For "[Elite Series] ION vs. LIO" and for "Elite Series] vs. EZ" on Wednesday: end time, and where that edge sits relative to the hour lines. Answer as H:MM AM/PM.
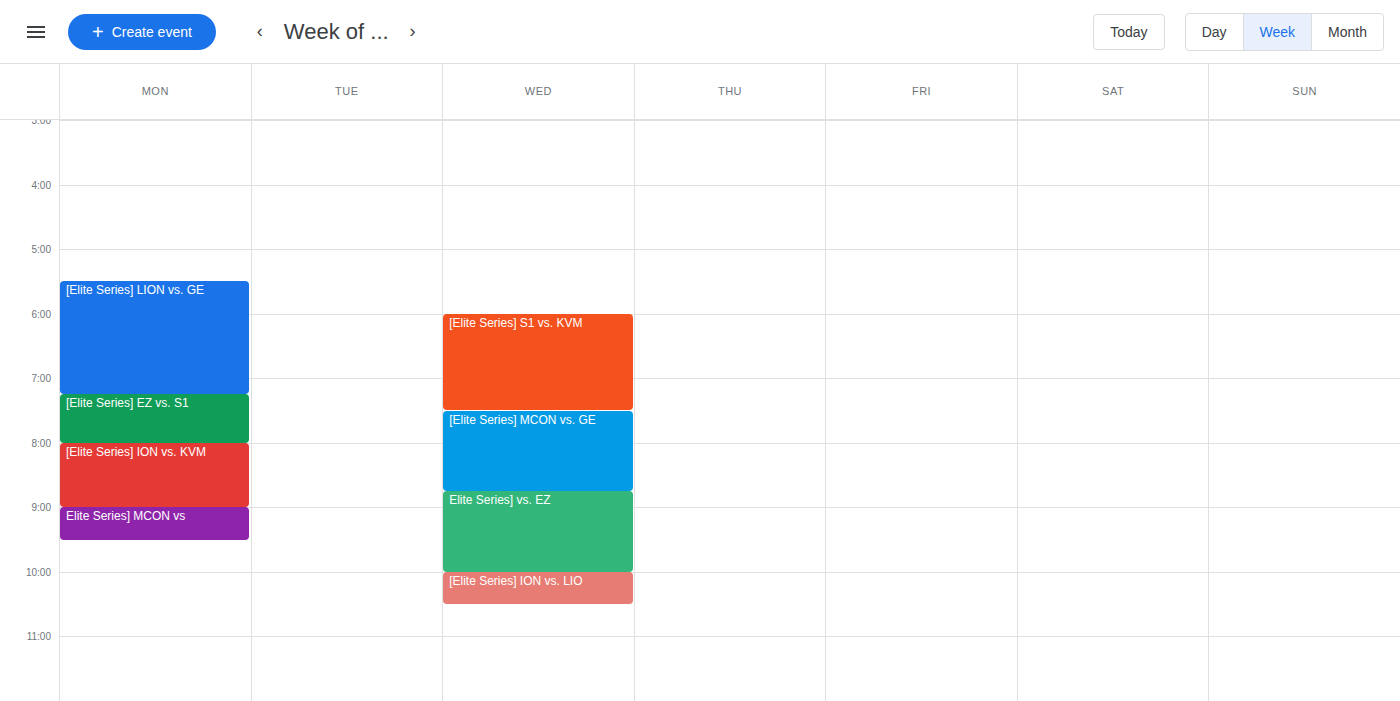
"[Elite Series] ION vs. LIO": 10:30 PM, halfway between the 10 PM and 11 PM lines. "Elite Series] vs. EZ": 10:00 PM, exactly on the 10 PM line.